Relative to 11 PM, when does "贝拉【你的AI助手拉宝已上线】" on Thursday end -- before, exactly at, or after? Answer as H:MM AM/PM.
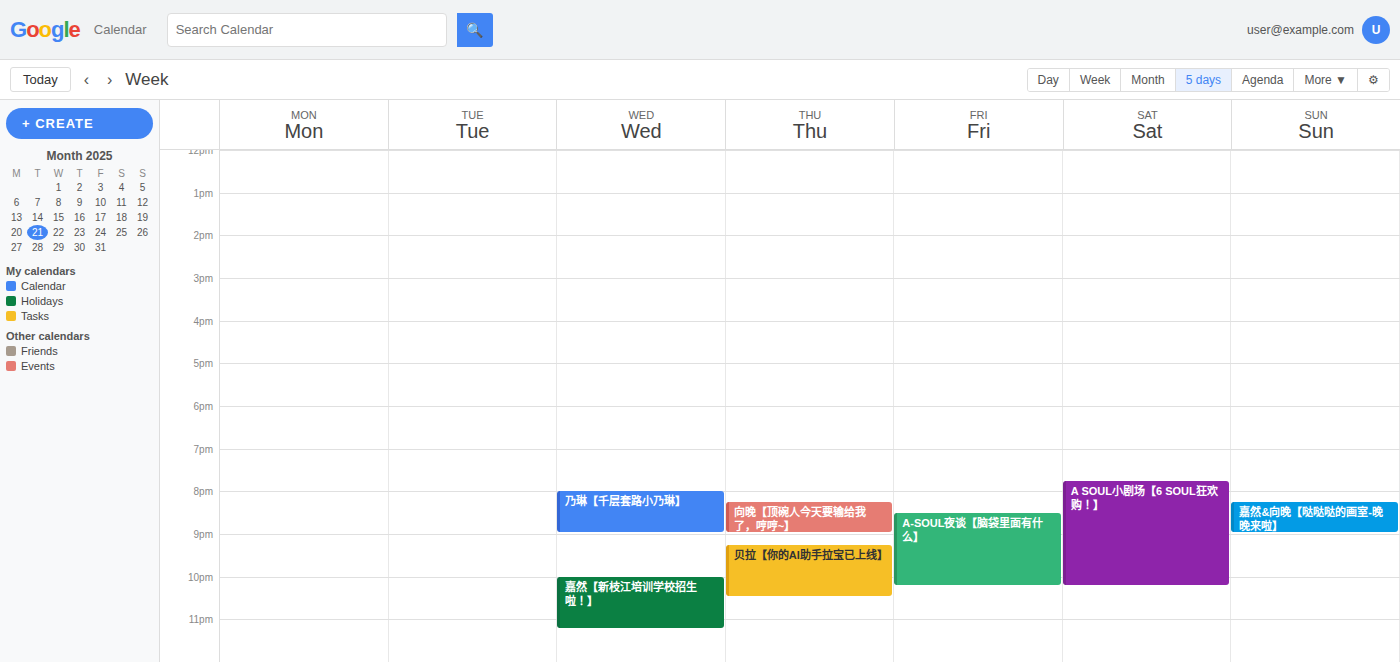
10:30 PM -- before 11 PM, 30 minutes above the 11 PM line.